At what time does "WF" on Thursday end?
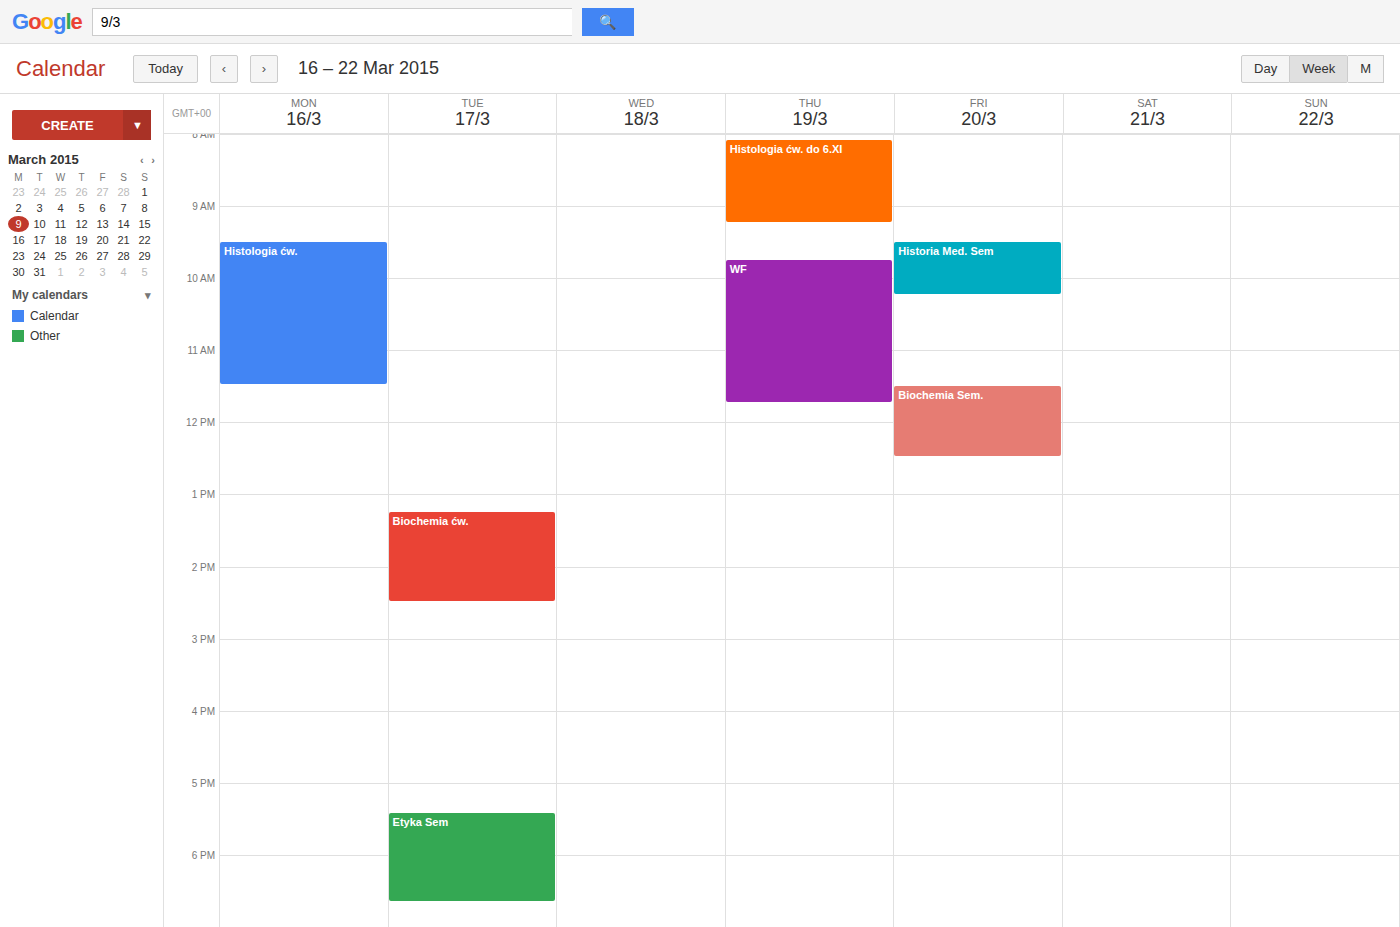
11:45 AM